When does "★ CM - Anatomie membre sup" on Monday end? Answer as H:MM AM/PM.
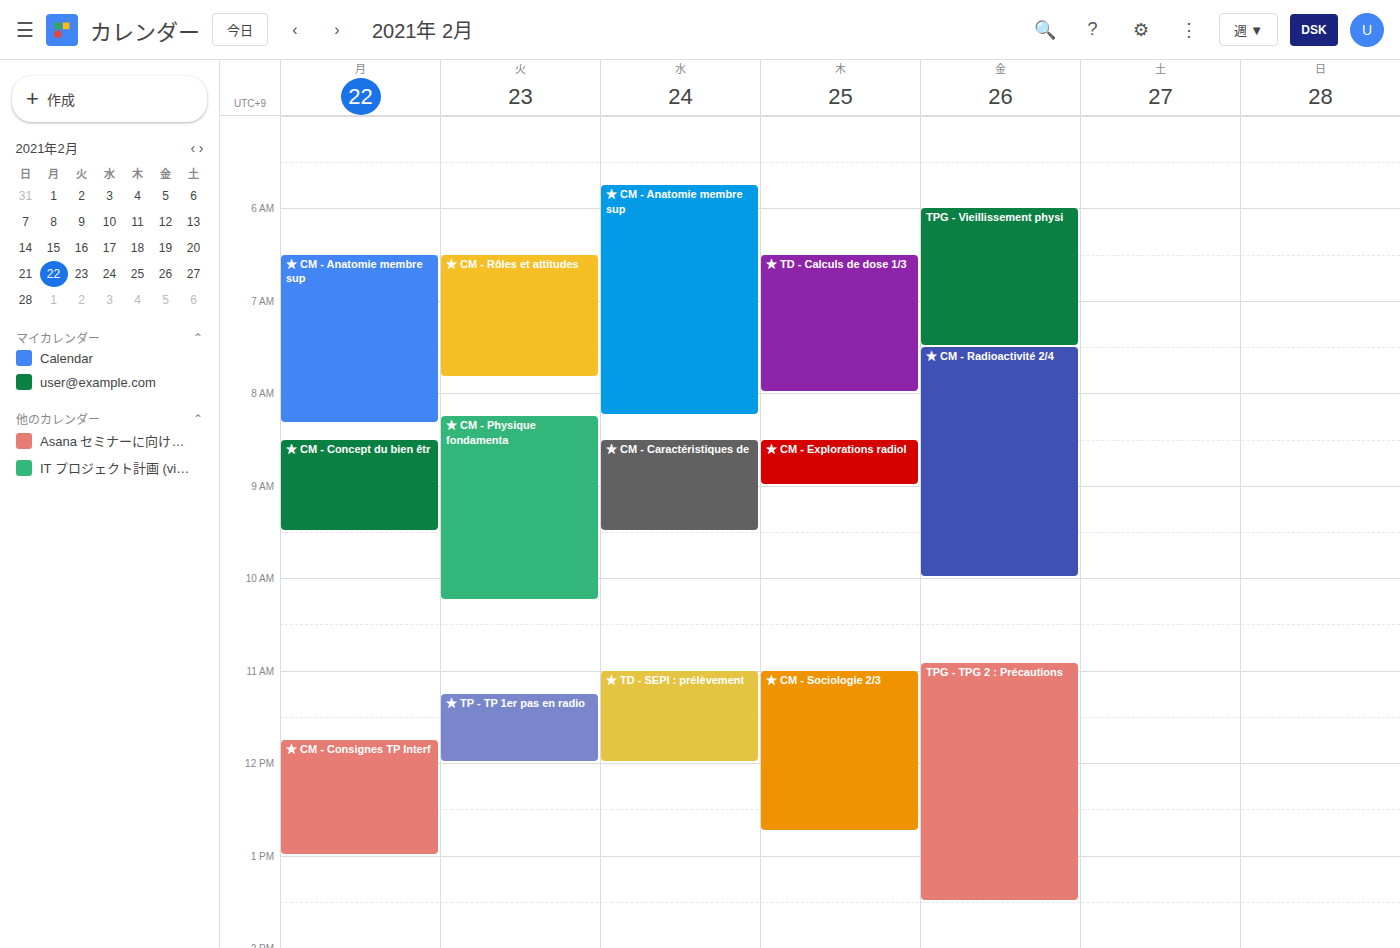
8:20 AM